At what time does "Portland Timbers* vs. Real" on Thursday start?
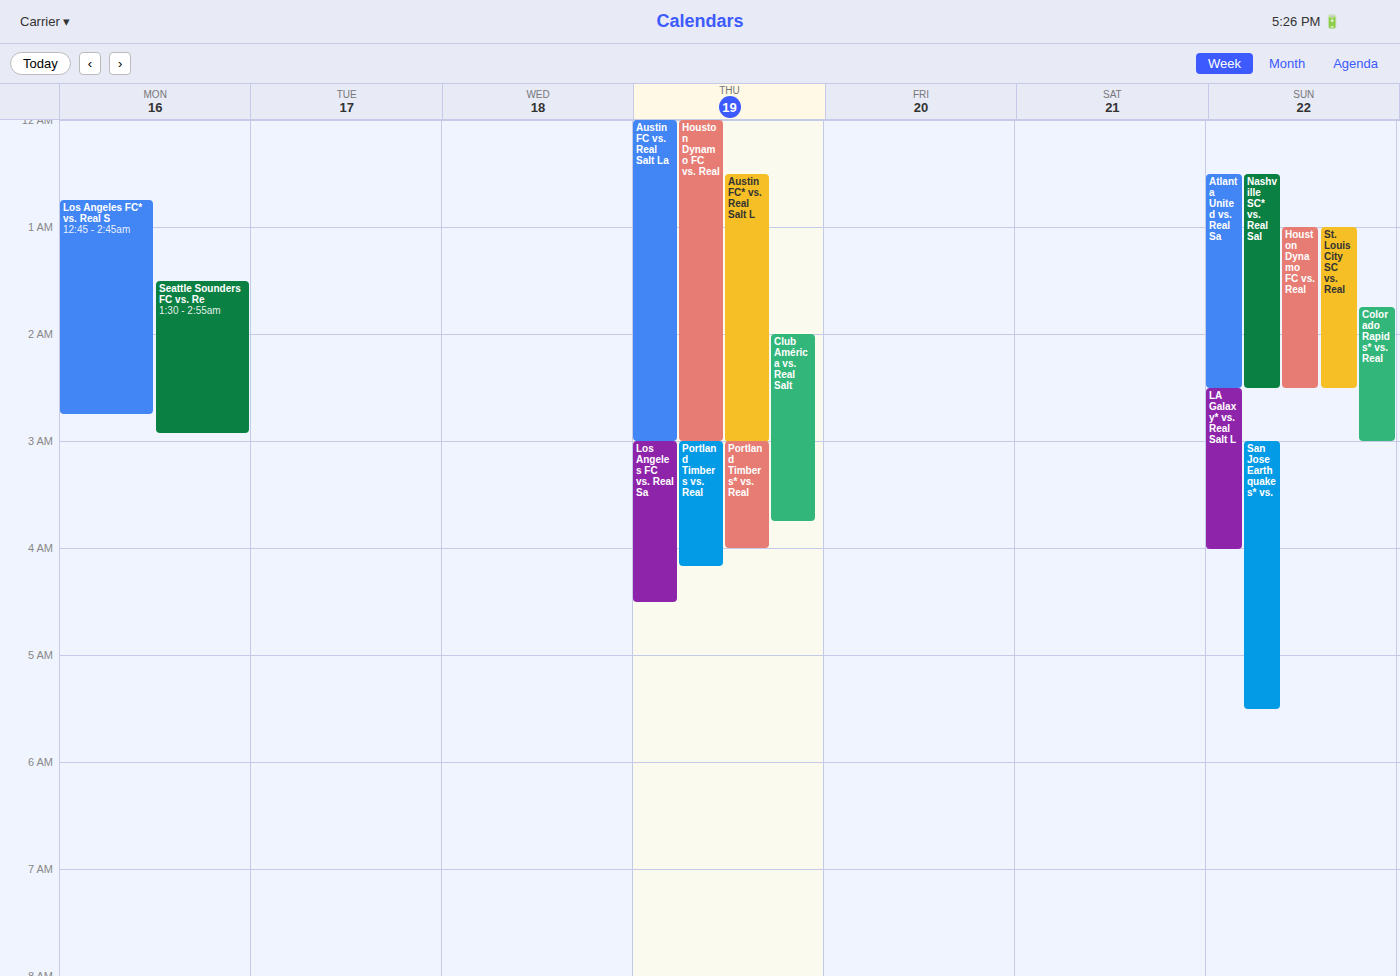
3:00 AM